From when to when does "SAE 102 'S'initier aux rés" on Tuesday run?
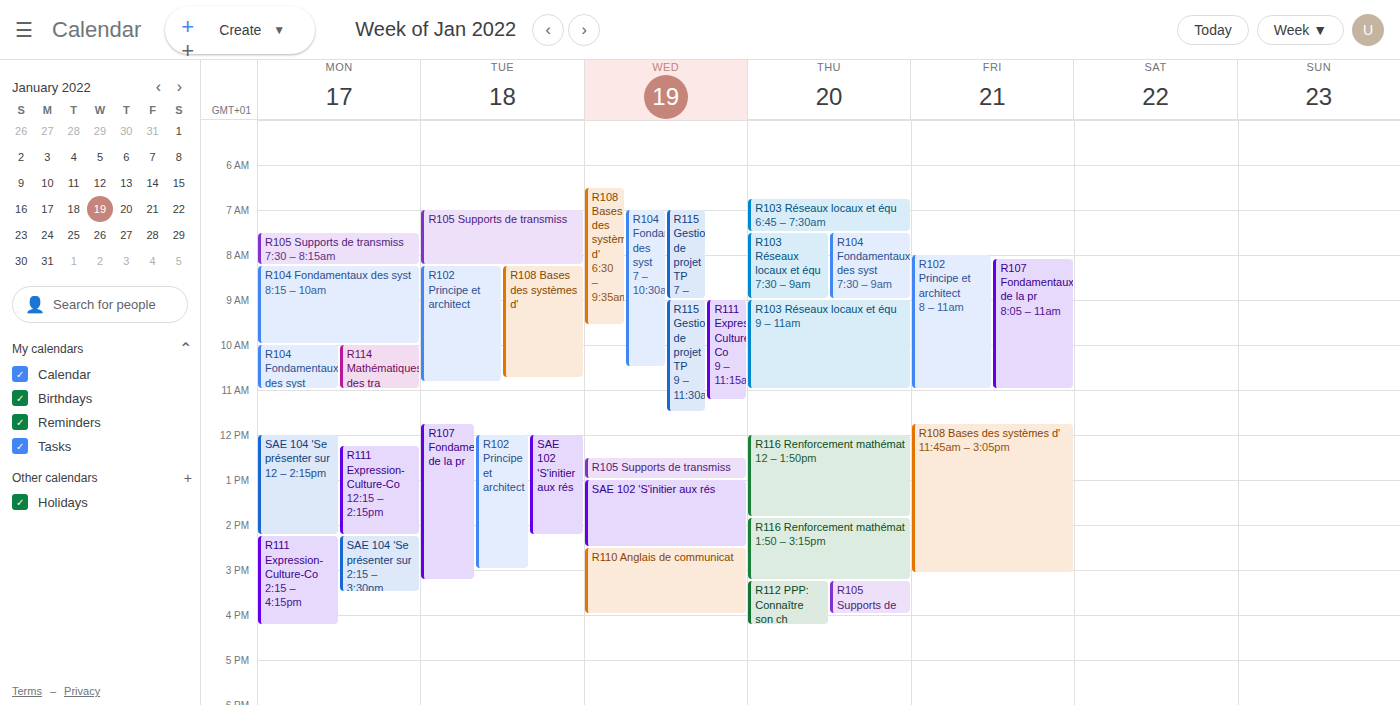
12:00 PM to 2:15 PM